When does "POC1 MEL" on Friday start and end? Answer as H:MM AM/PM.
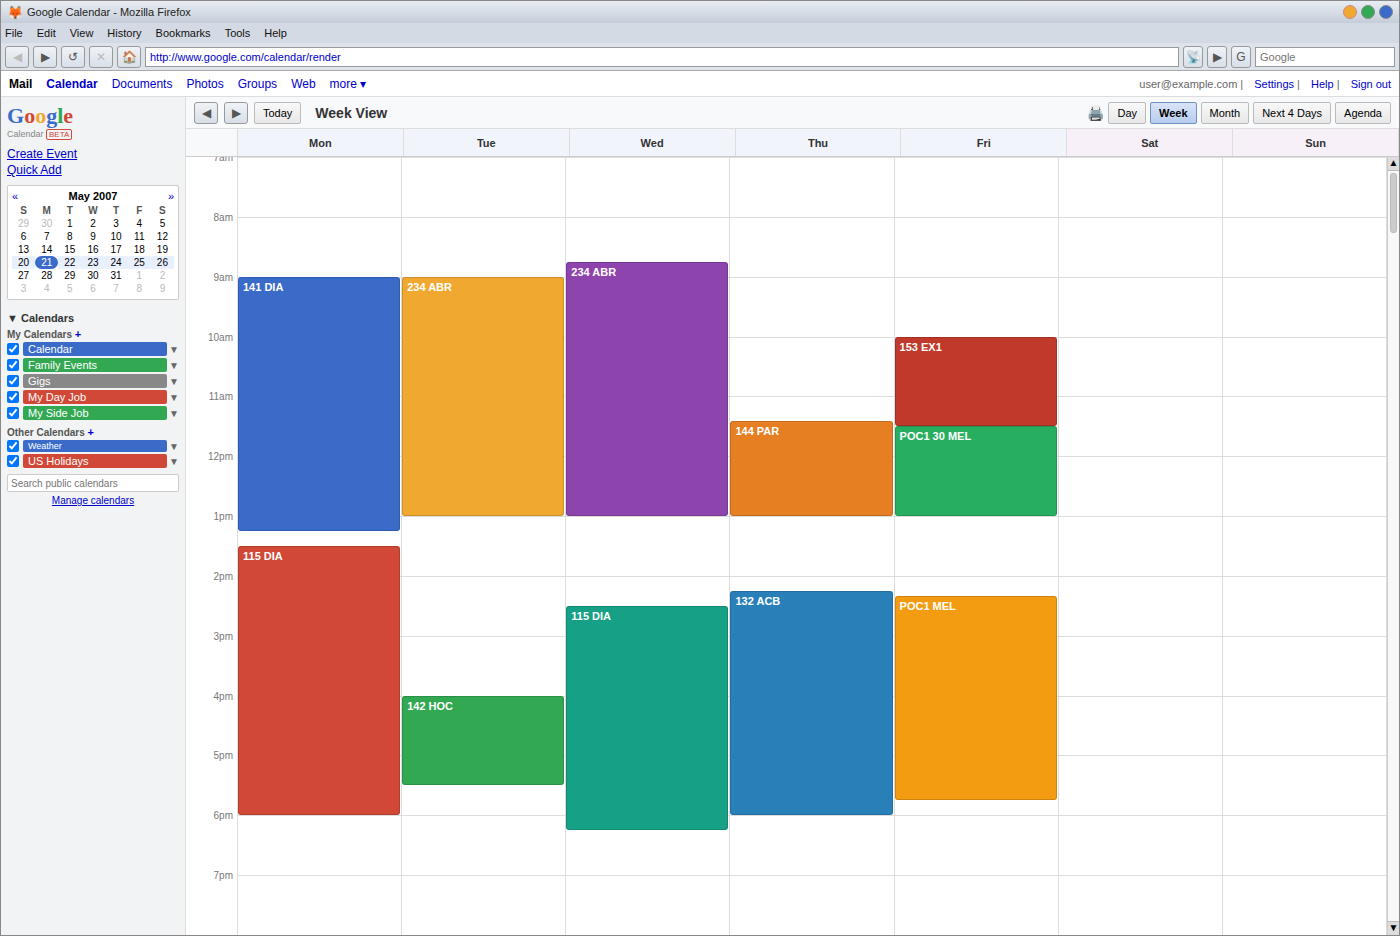
2:20 PM to 5:45 PM